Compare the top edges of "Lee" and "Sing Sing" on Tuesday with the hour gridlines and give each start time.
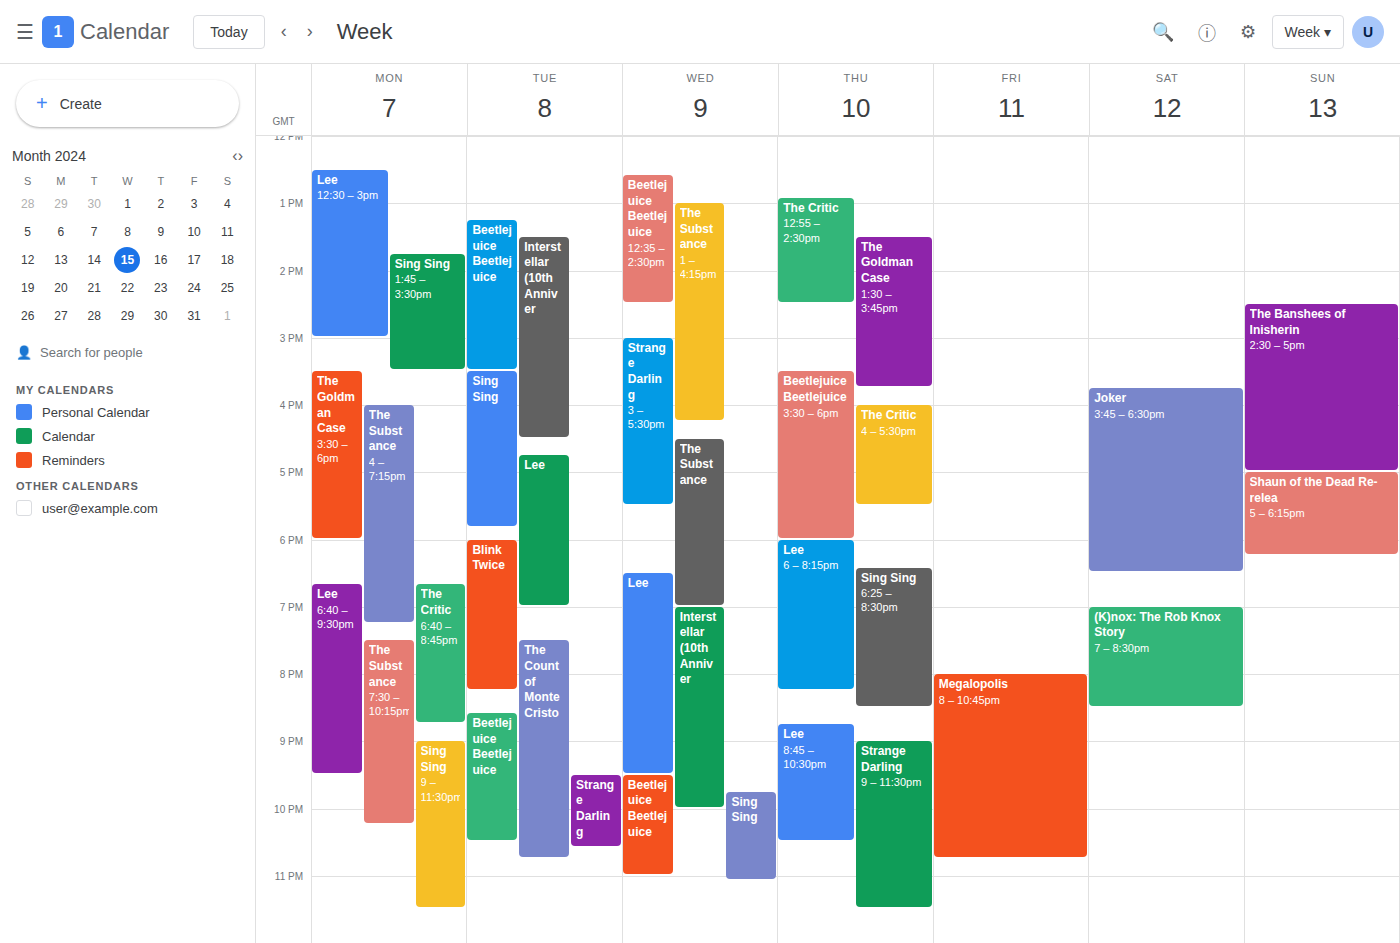
"Lee": 16:45, neither: three quarters of the way from the 16:00 line to the 17:00 line. "Sing Sing": 15:30, halfway between the 15:00 and 16:00 lines.